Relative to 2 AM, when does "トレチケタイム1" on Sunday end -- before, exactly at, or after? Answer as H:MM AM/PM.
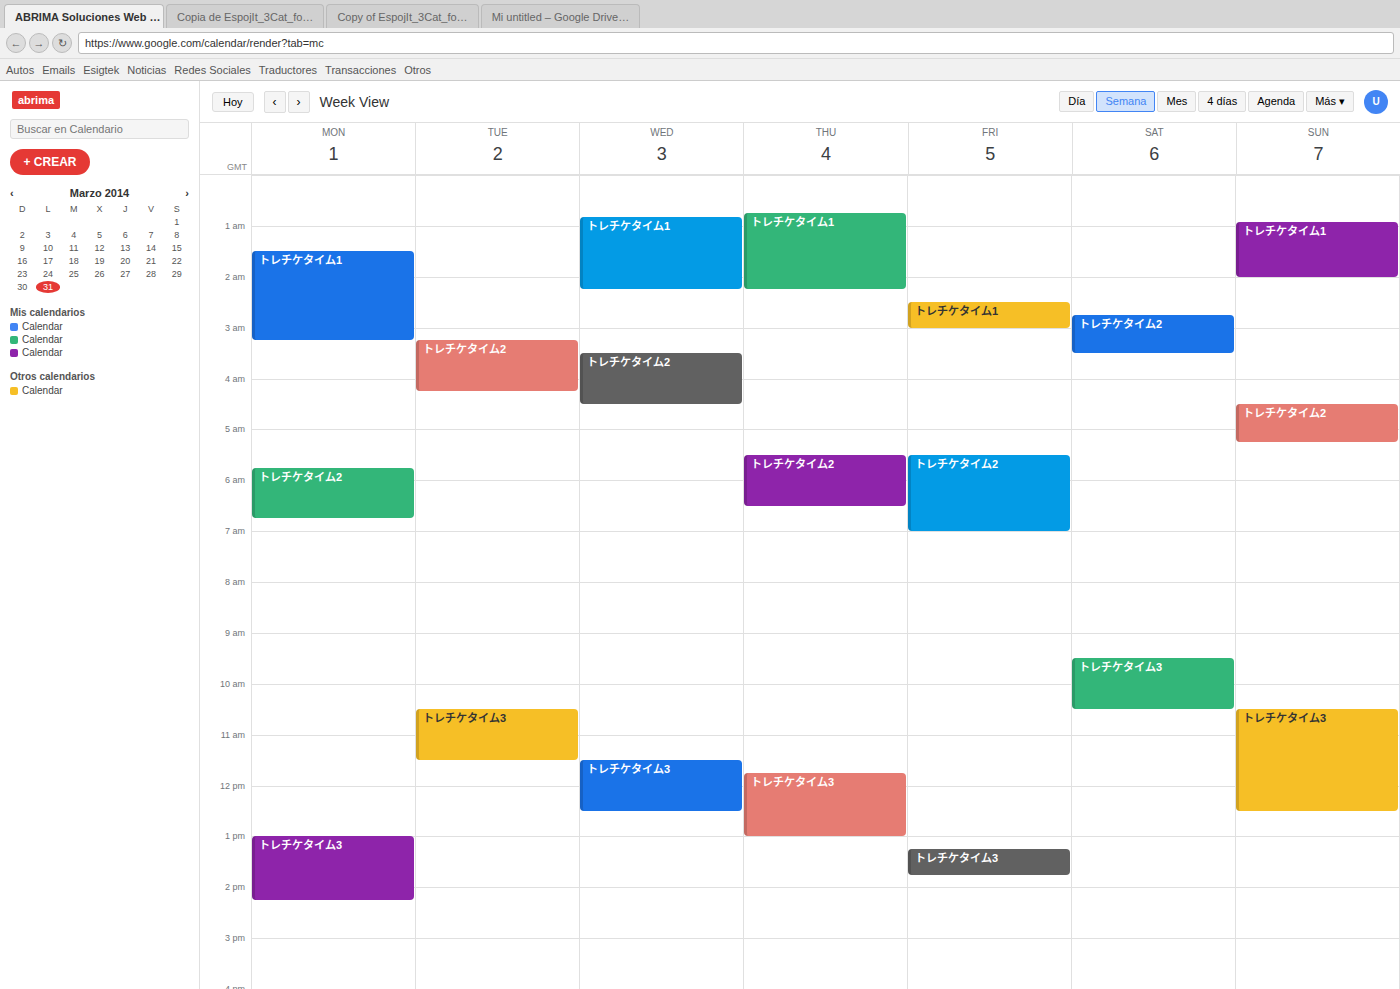
2:00 AM -- exactly at 2 AM, on the 2 AM line.